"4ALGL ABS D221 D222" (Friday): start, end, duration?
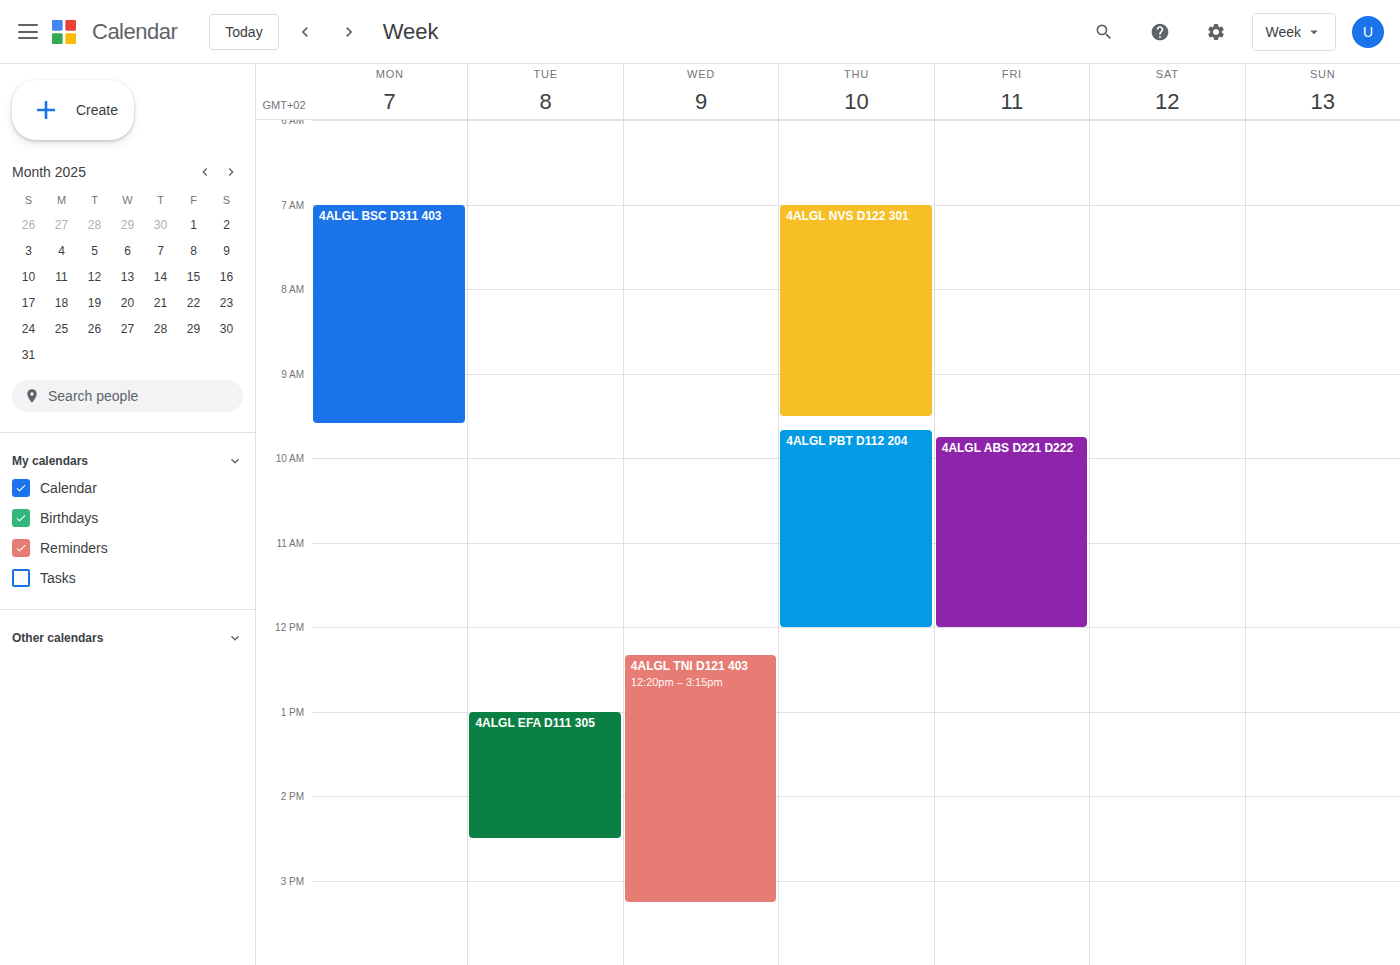
9:45 AM to 12:00 PM, 2 hours 15 minutes